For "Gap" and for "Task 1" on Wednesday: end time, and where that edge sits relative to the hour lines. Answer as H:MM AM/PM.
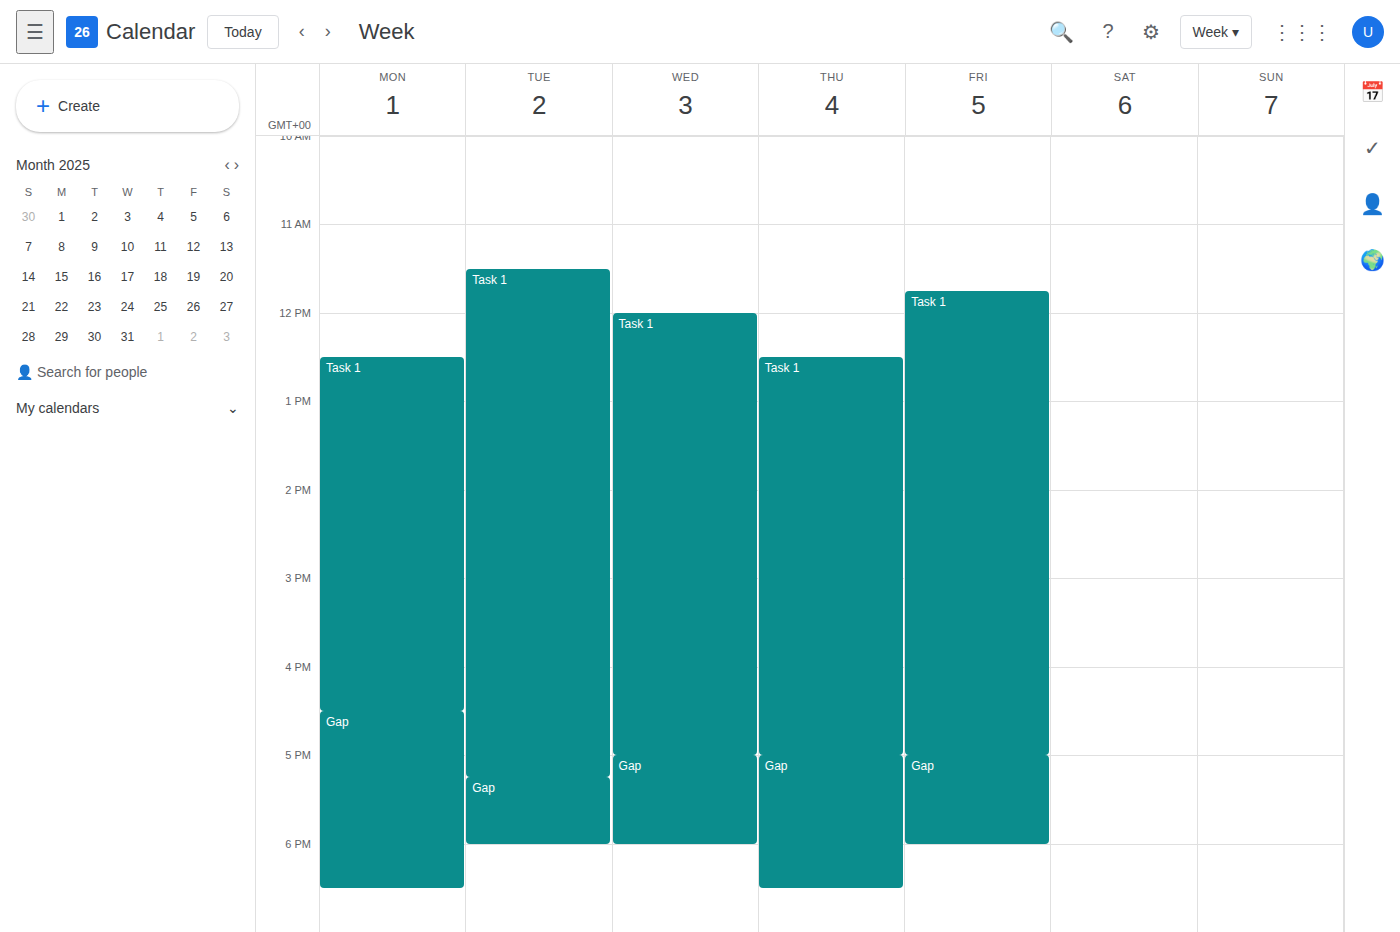
"Gap": 6:00 PM, exactly on the 6 PM line. "Task 1": 5:00 PM, exactly on the 5 PM line.